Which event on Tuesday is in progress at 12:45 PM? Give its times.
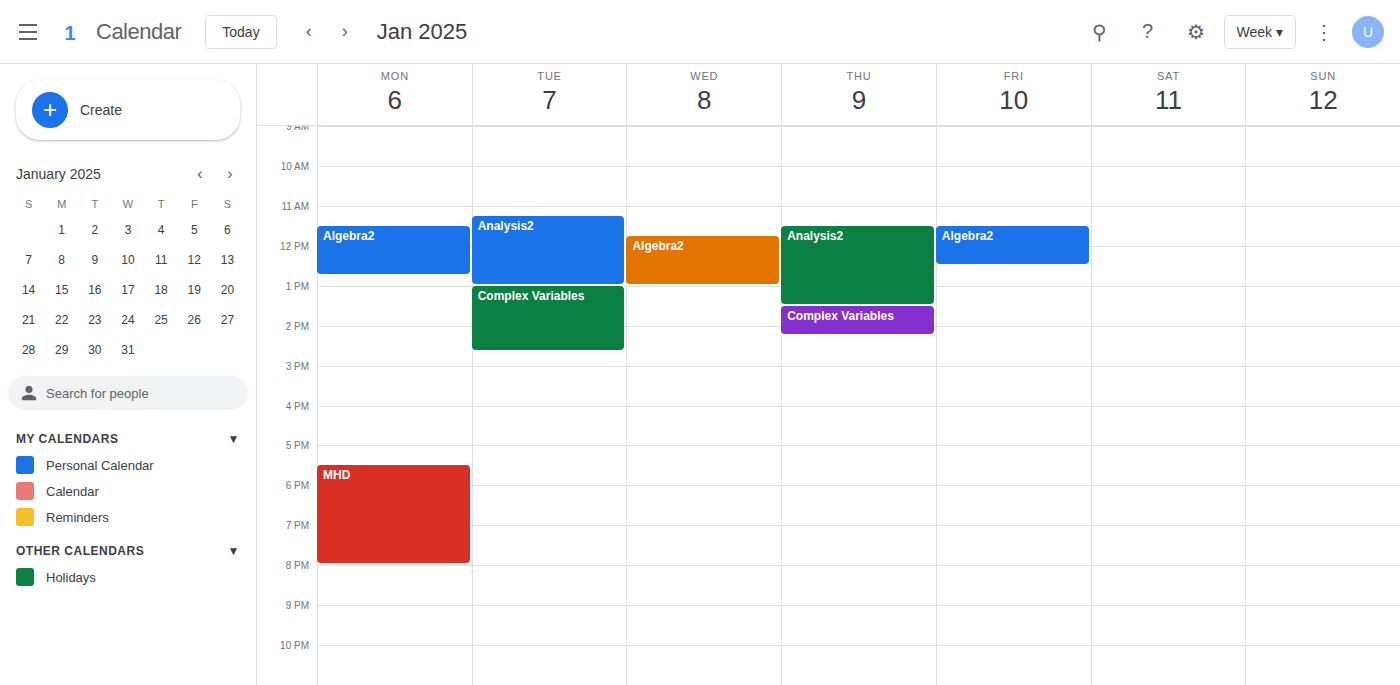
"Analysis2", 11:15 AM to 1:00 PM